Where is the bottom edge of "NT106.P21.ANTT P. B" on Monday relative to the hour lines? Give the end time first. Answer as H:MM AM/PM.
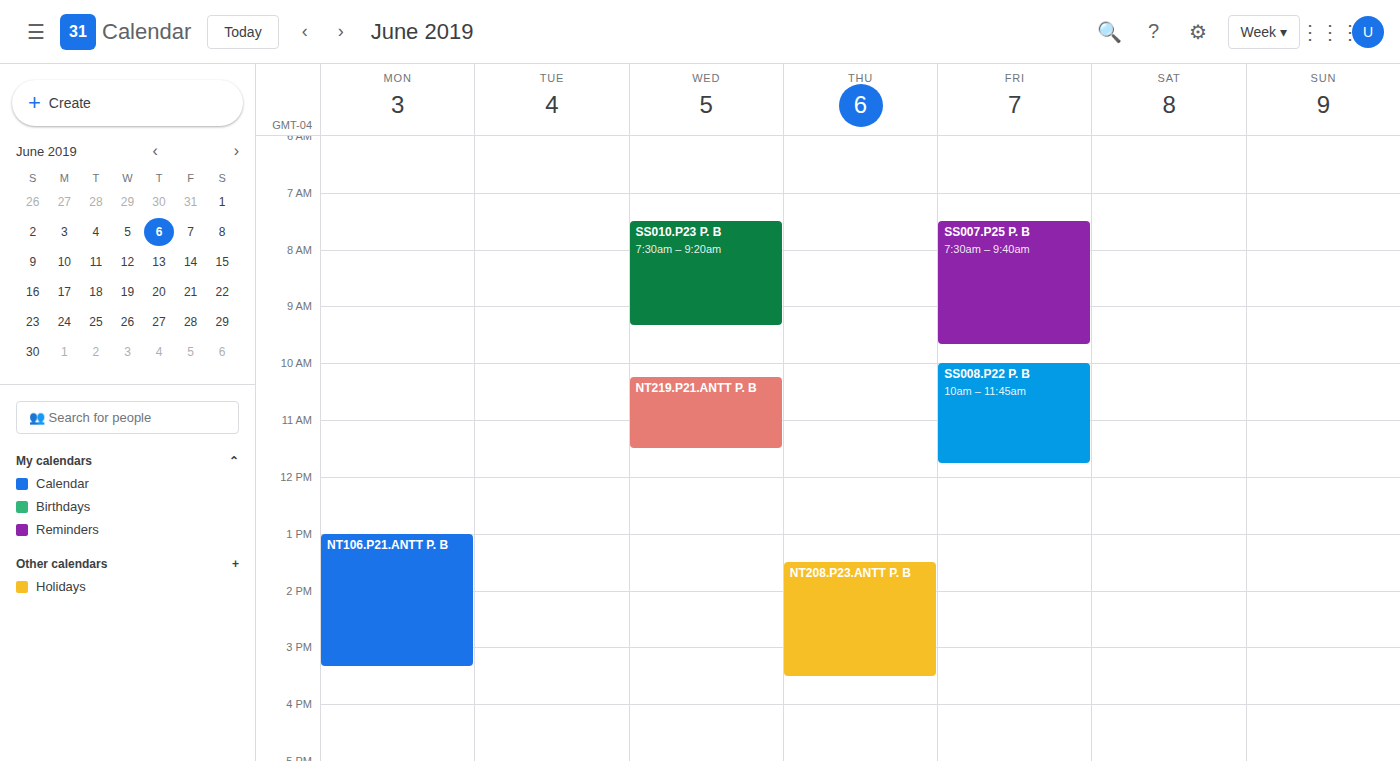
3:20 PM -- neither: 20 minutes below the 3 PM line and 40 minutes above the 4 PM line.